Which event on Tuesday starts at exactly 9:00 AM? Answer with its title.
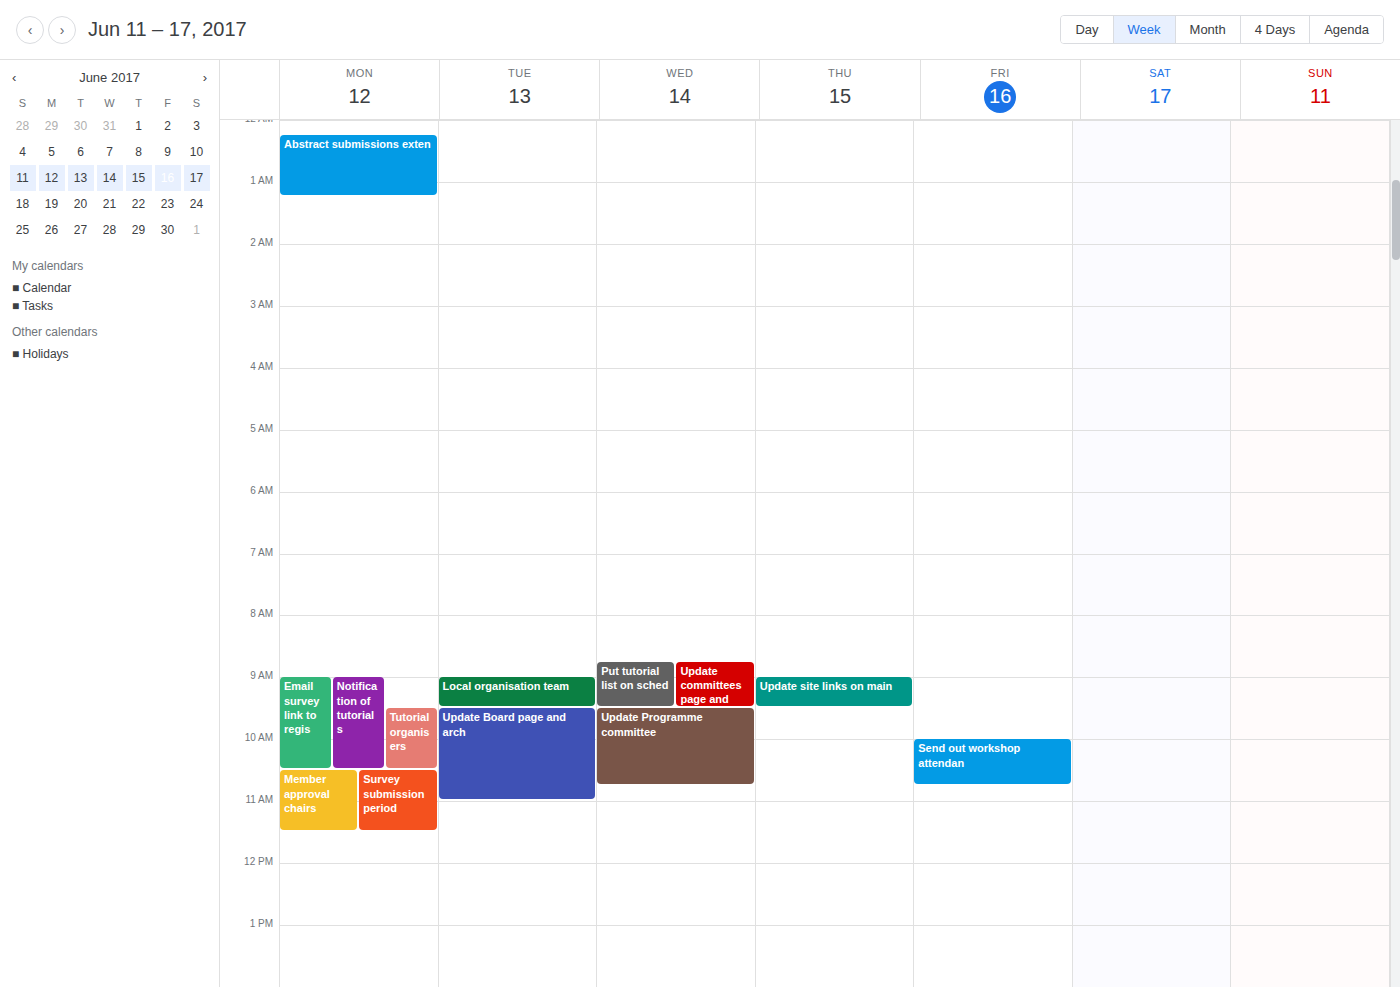
"Local organisation team"